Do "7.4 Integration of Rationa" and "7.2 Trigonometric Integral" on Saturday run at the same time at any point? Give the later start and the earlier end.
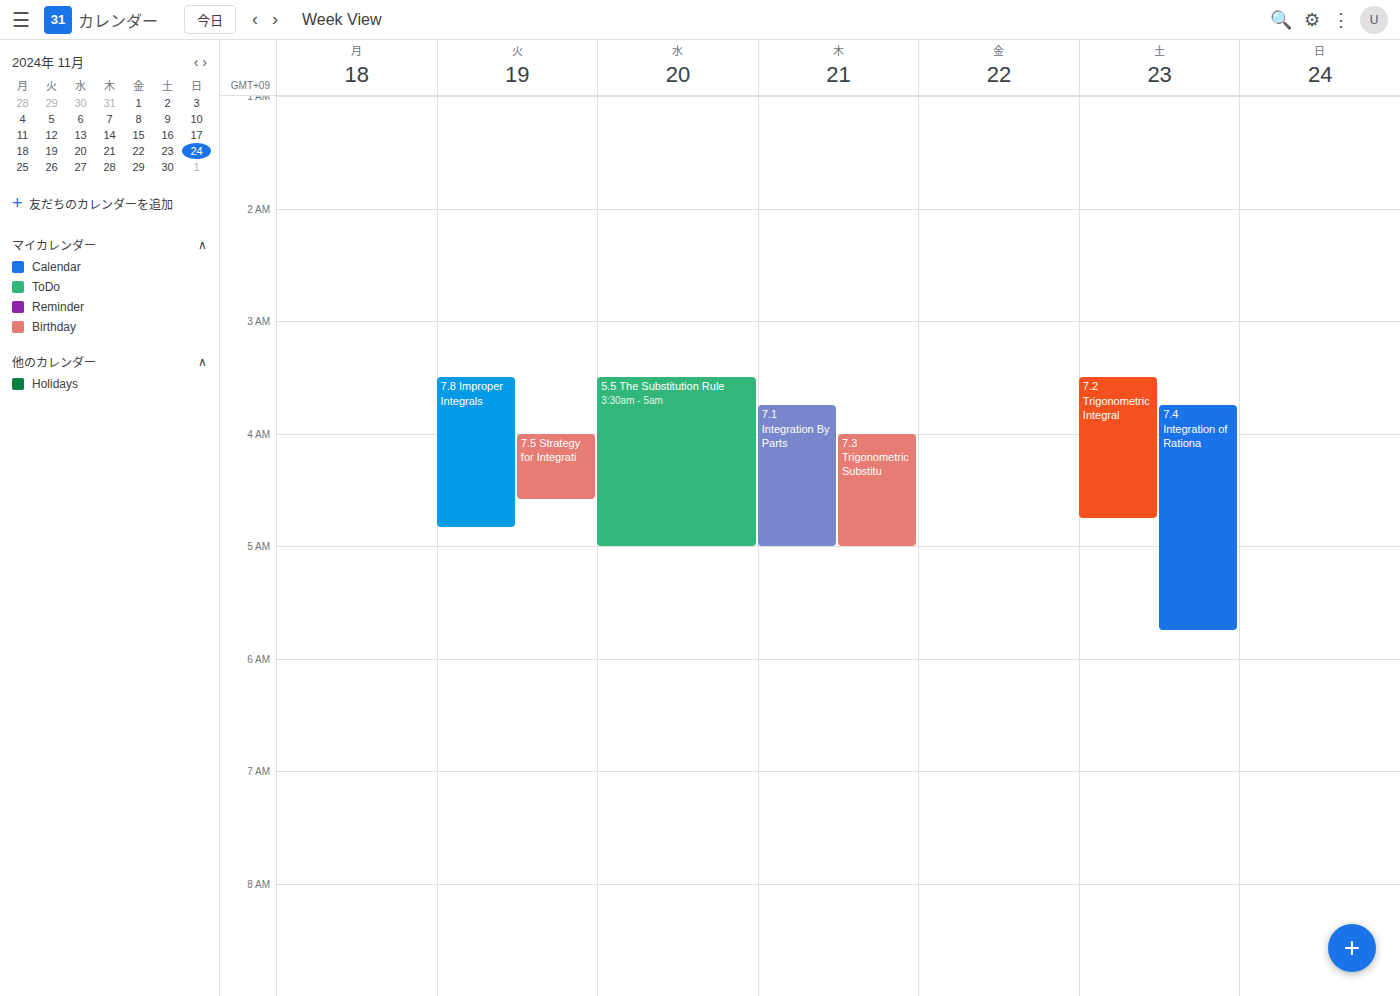
"7.4 Integration of Rationa" starts at 3:45 AM, before "7.2 Trigonometric Integral" ends at 4:45 AM -- they overlap.